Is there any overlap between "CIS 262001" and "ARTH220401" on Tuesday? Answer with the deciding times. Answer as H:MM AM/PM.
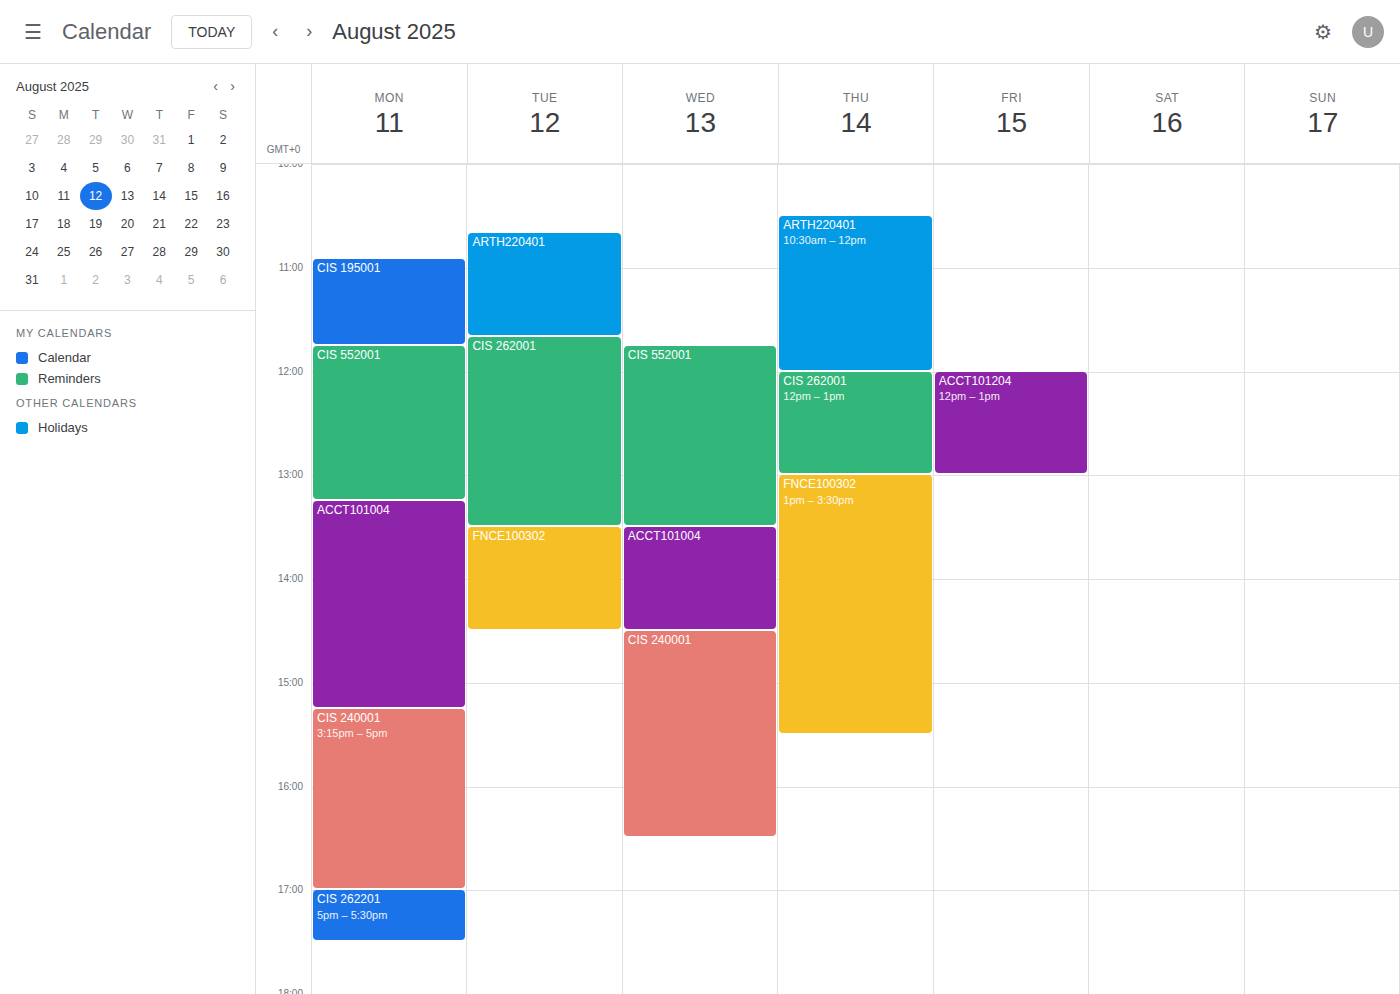
"ARTH220401" ends at 11:40 AM, exactly when "CIS 262001" starts -- they touch but do not overlap.